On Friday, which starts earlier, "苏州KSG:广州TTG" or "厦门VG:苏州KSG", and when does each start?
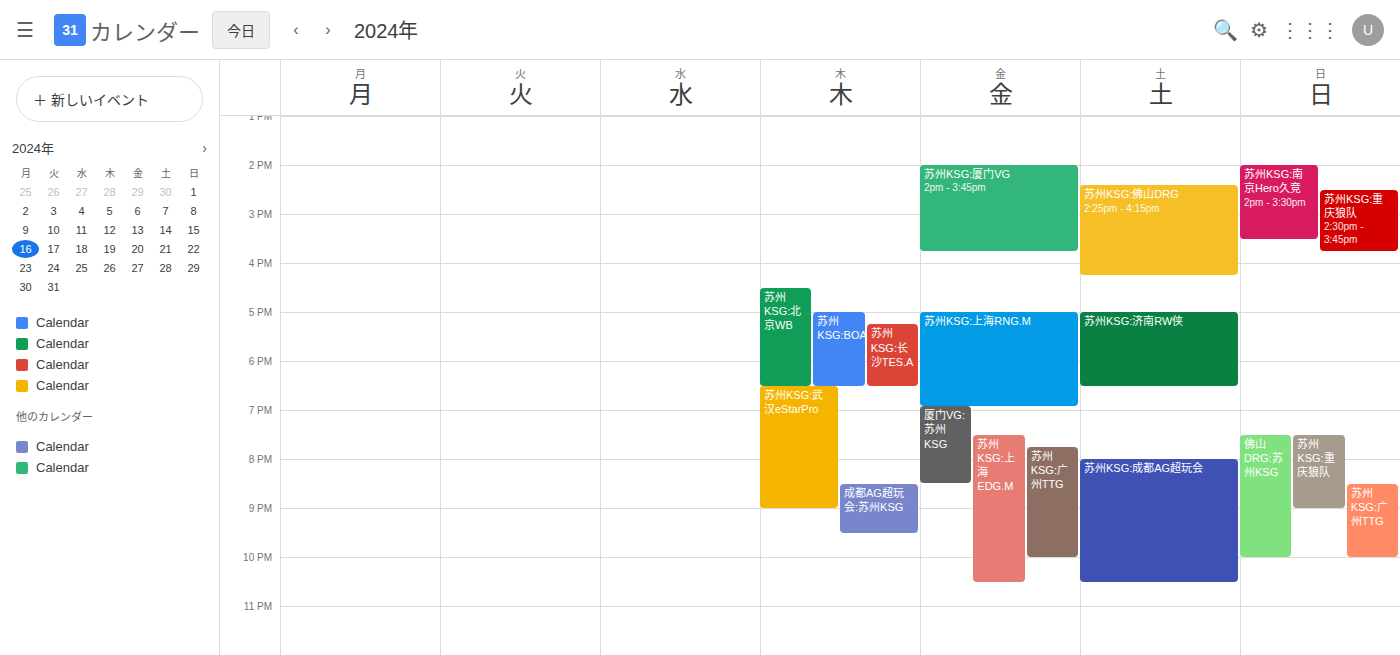
"厦门VG:苏州KSG" 6:55 PM; "苏州KSG:广州TTG" 7:45 PM.